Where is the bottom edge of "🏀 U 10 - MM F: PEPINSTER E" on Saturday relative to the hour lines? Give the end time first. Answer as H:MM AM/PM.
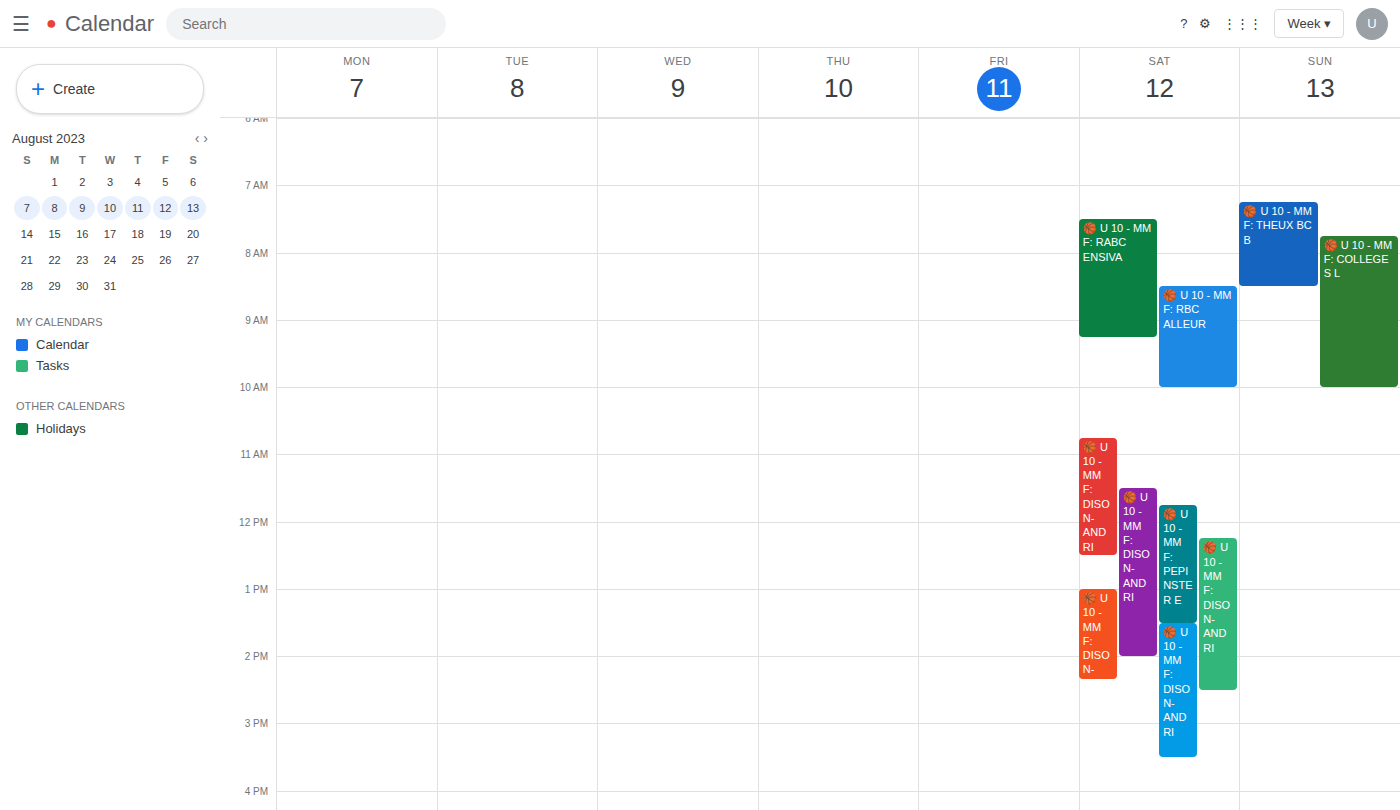
1:30 PM -- halfway between the 1 PM and 2 PM lines.